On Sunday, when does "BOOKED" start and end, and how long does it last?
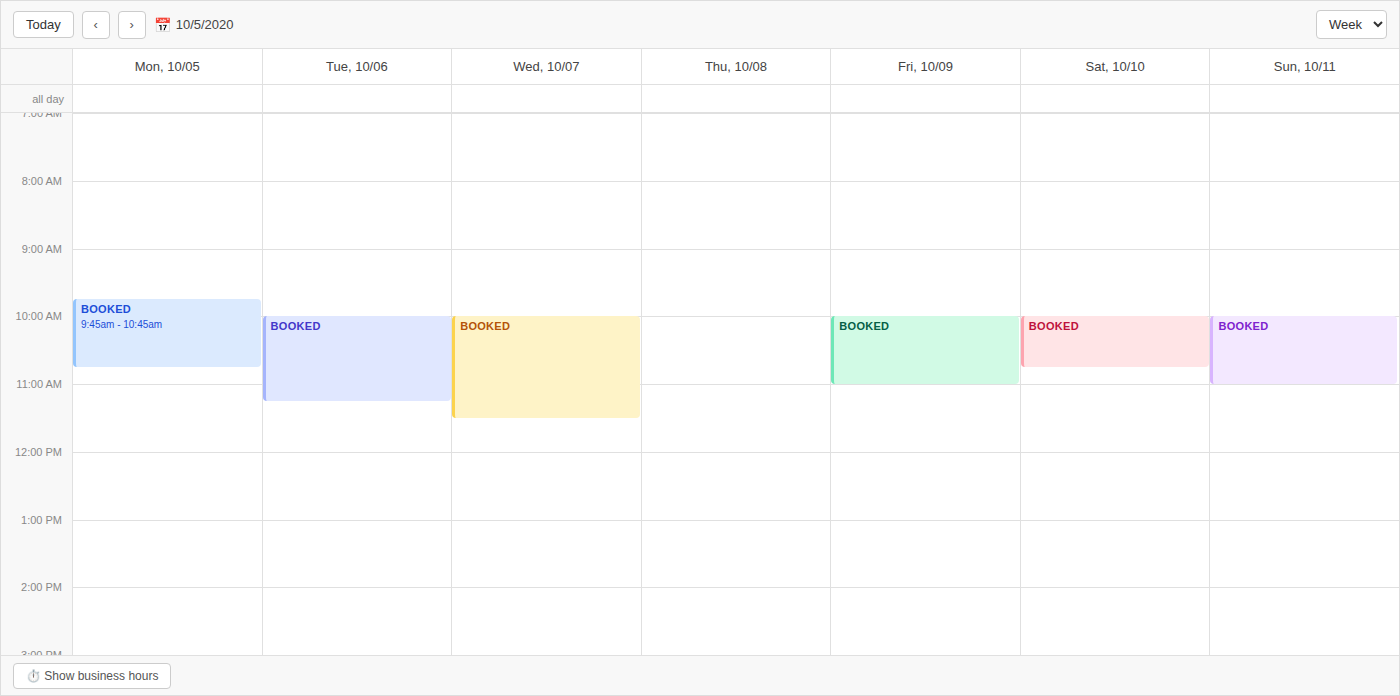
10:00 AM to 11:00 AM, 1 hour